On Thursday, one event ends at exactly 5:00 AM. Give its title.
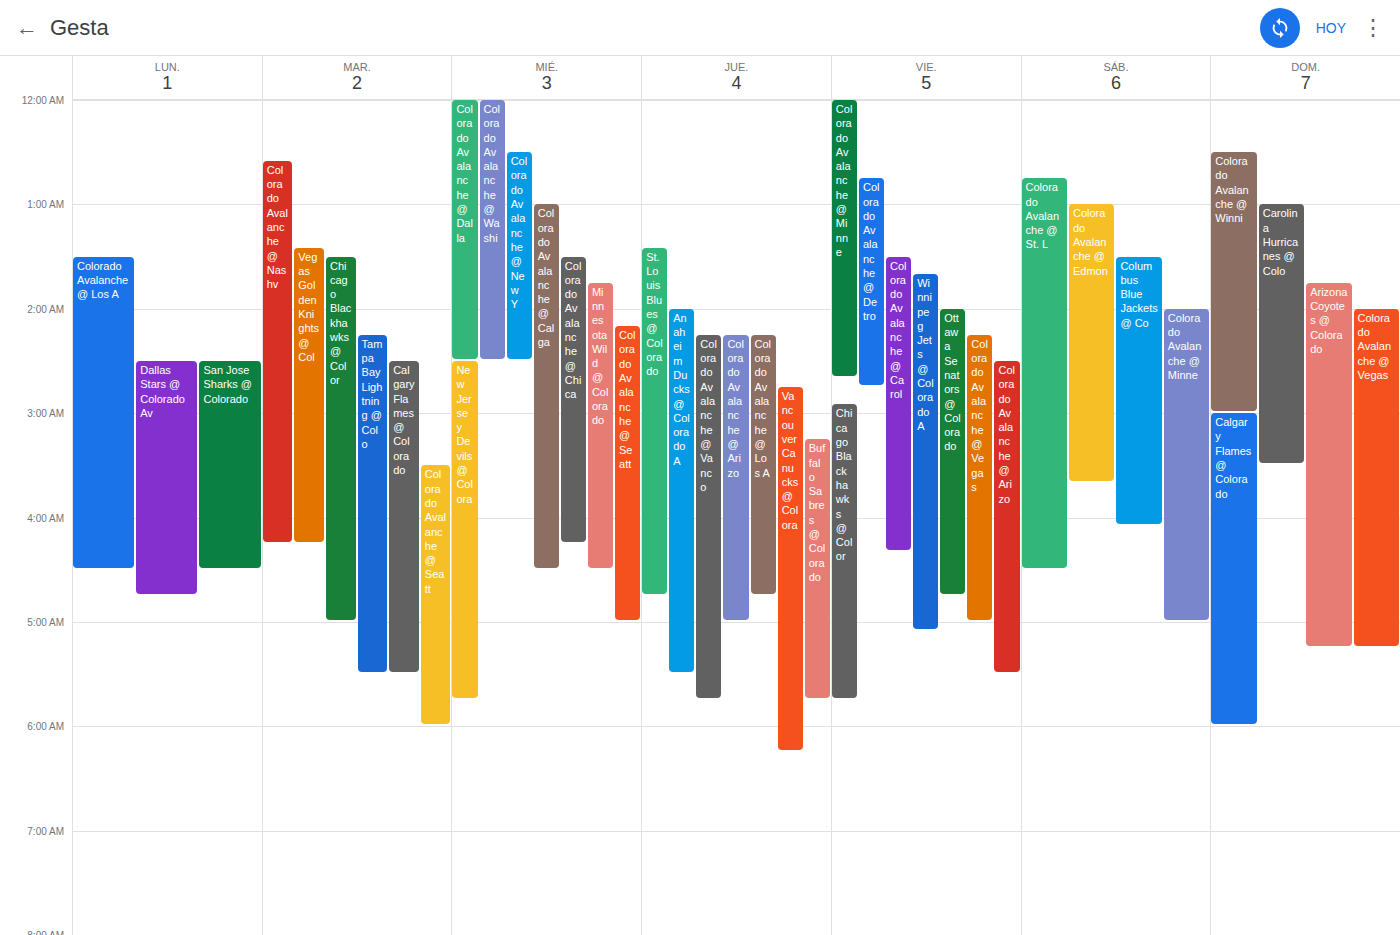
"Colorado Avalanche @ Arizo"